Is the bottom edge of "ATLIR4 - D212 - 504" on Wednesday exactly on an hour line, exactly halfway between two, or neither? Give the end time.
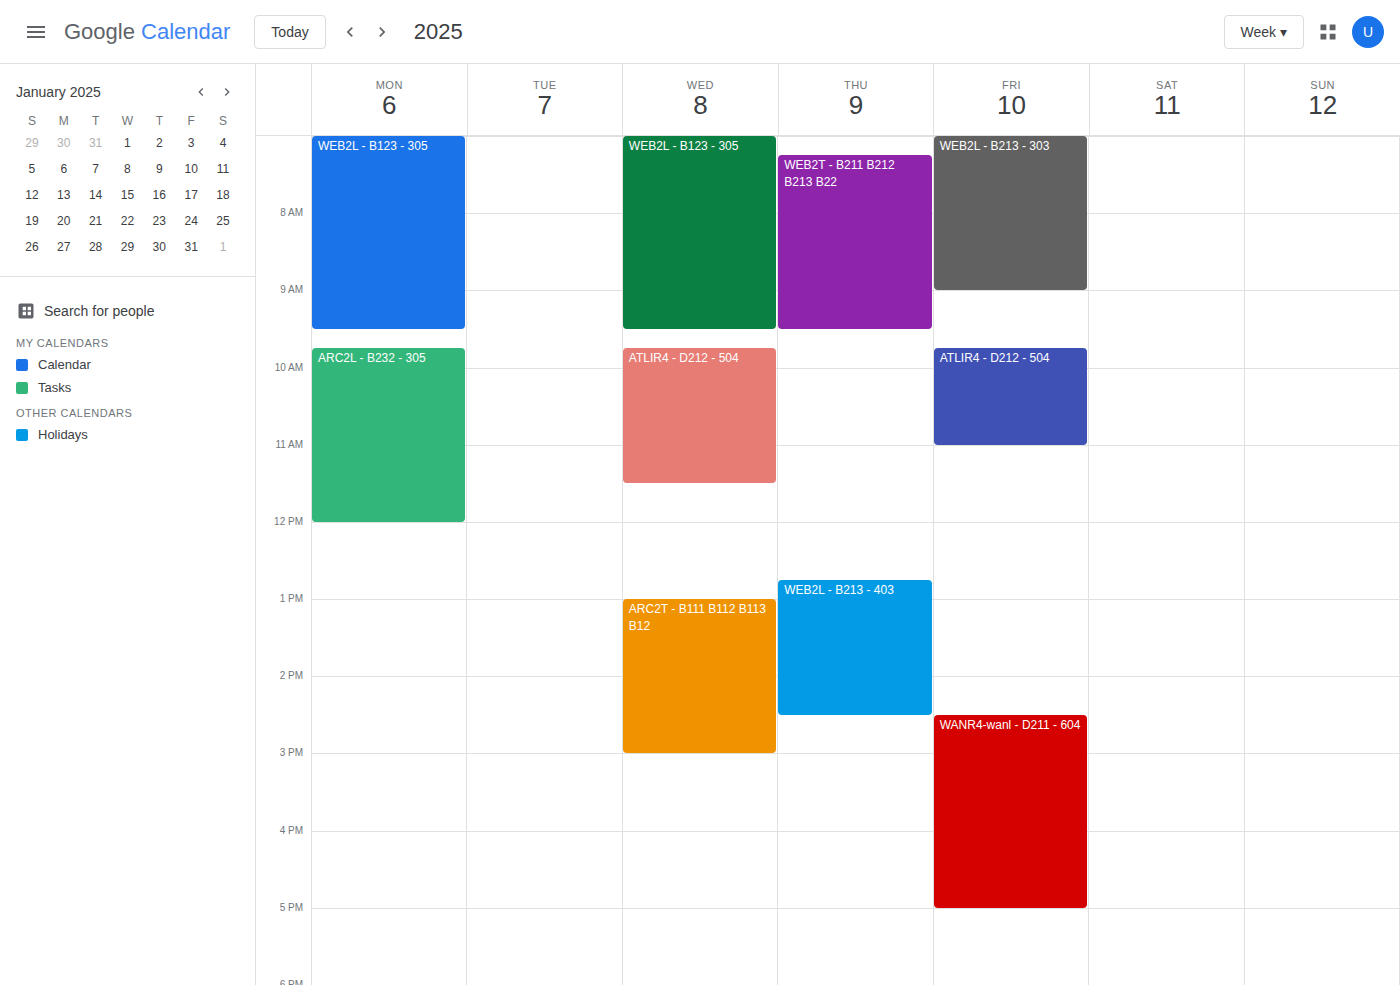
11:30 -- halfway between the 11:00 and 12:00 lines.